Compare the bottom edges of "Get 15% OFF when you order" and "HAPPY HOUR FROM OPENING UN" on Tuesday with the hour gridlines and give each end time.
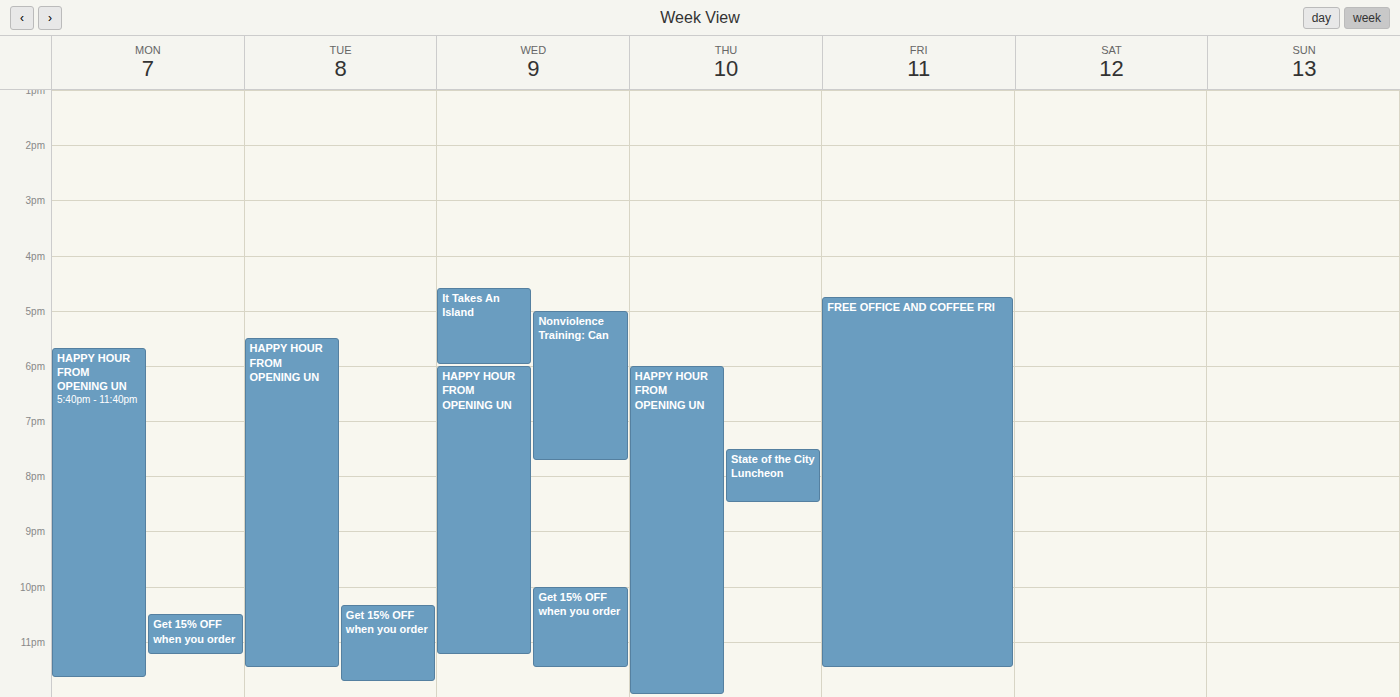
"Get 15% OFF when you order": 23:45, neither: three quarters of the way from the 23:00 line to the 24:00 line. "HAPPY HOUR FROM OPENING UN": 23:30, halfway between the 23:00 and 24:00 lines.